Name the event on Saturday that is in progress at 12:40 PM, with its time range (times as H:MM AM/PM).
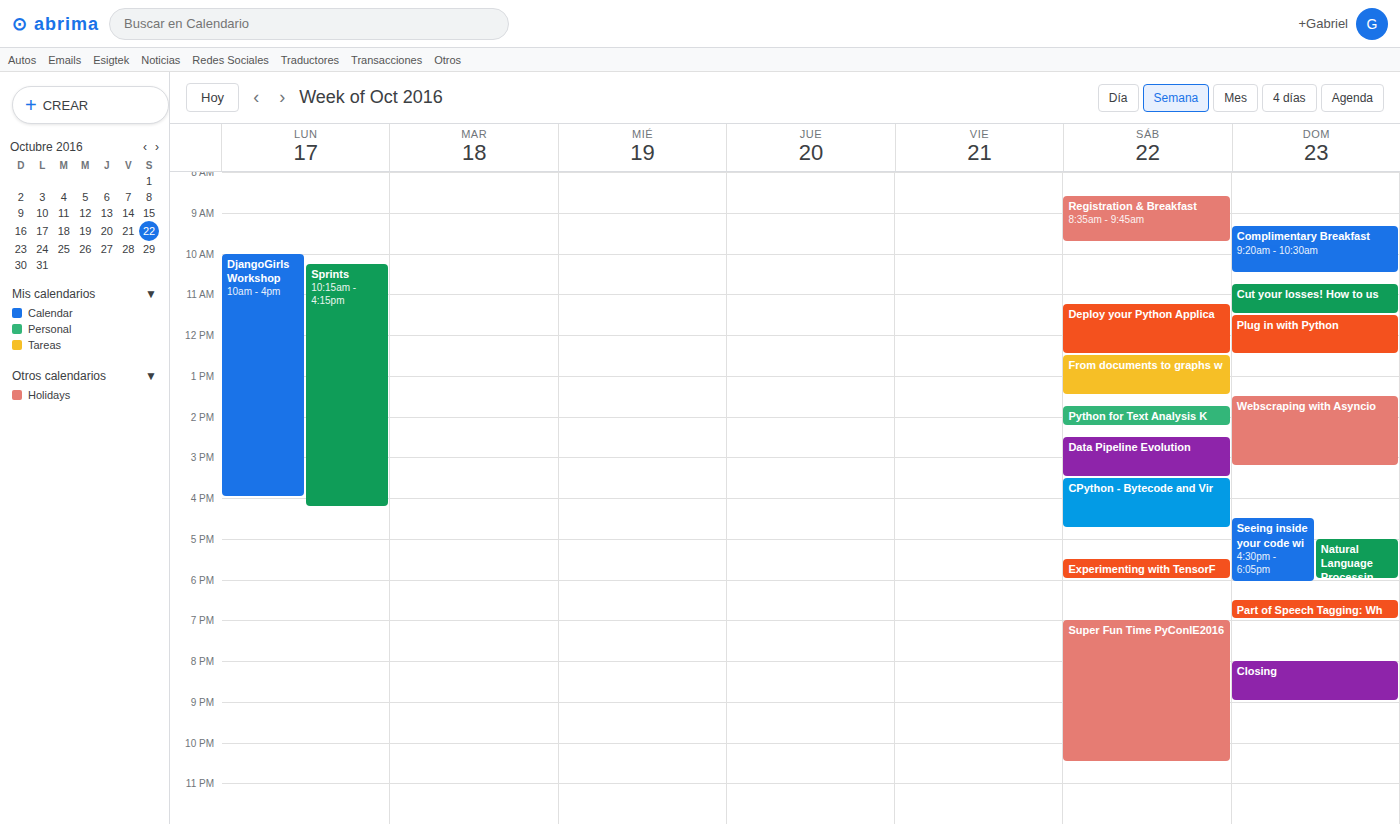
"From documents to graphs w", 12:30 PM to 1:30 PM